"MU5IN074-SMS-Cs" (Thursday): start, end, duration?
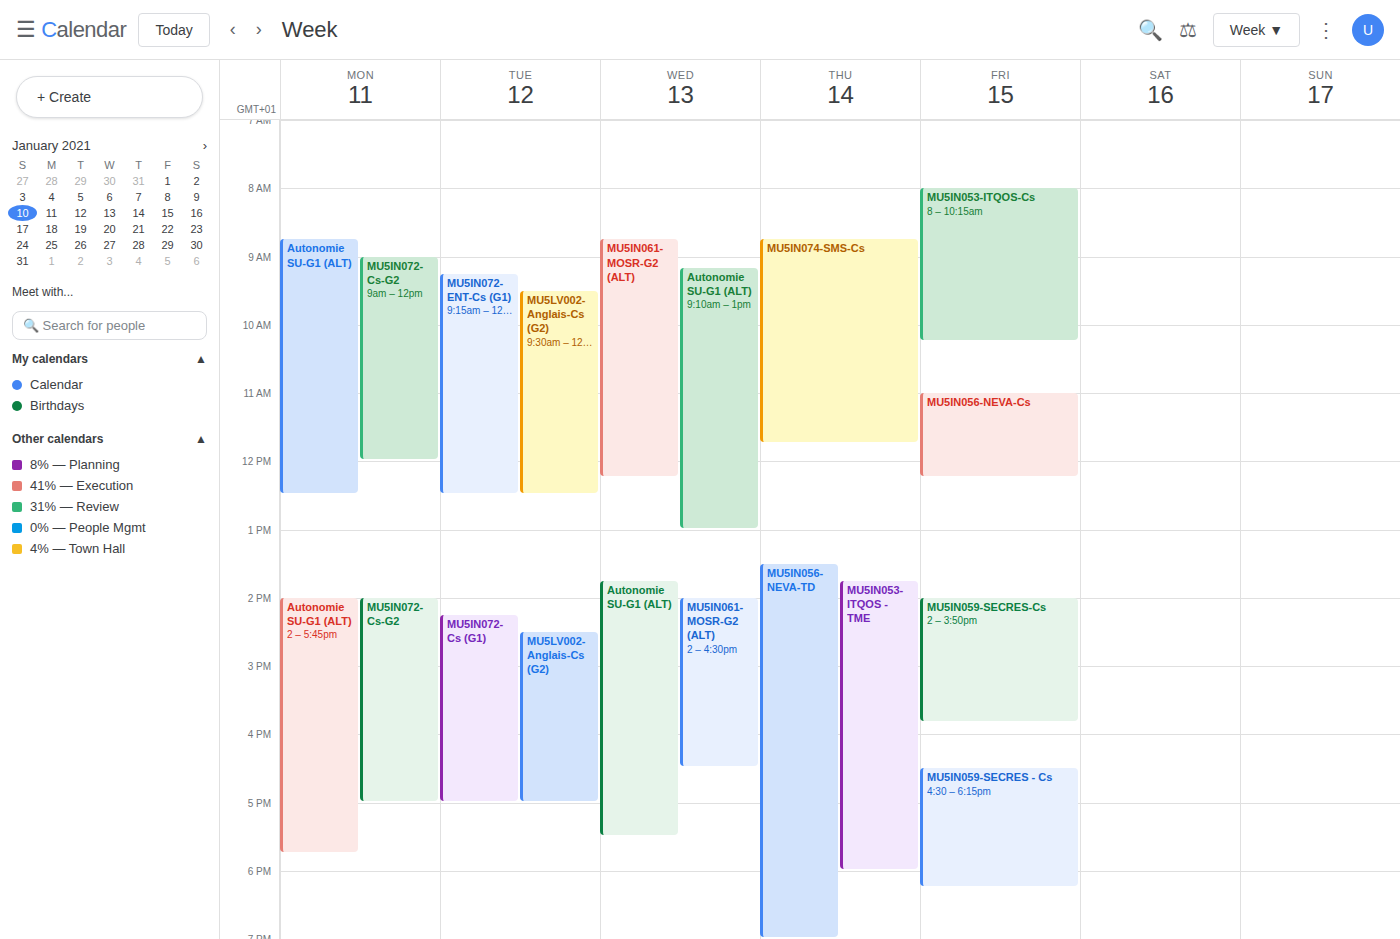
8:45 AM to 11:45 AM, 3 hours